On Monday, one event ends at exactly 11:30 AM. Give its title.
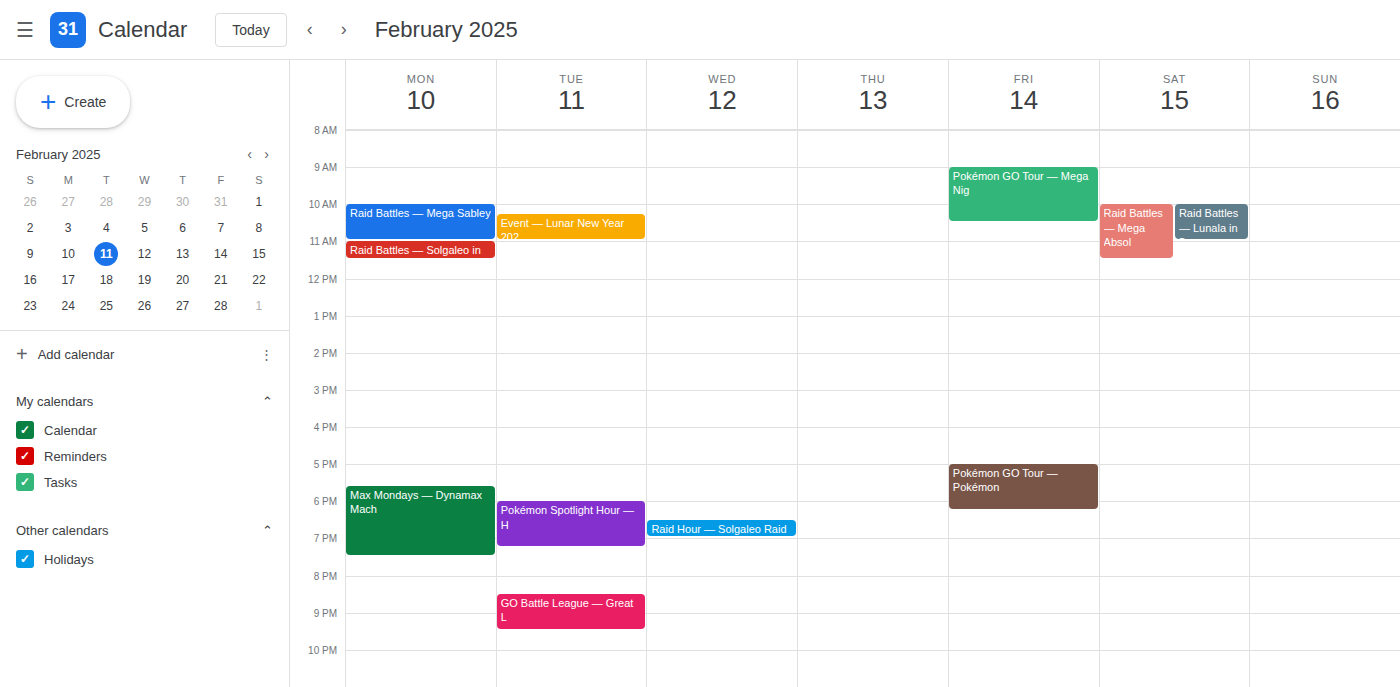
"Raid Battles — Solgaleo in"